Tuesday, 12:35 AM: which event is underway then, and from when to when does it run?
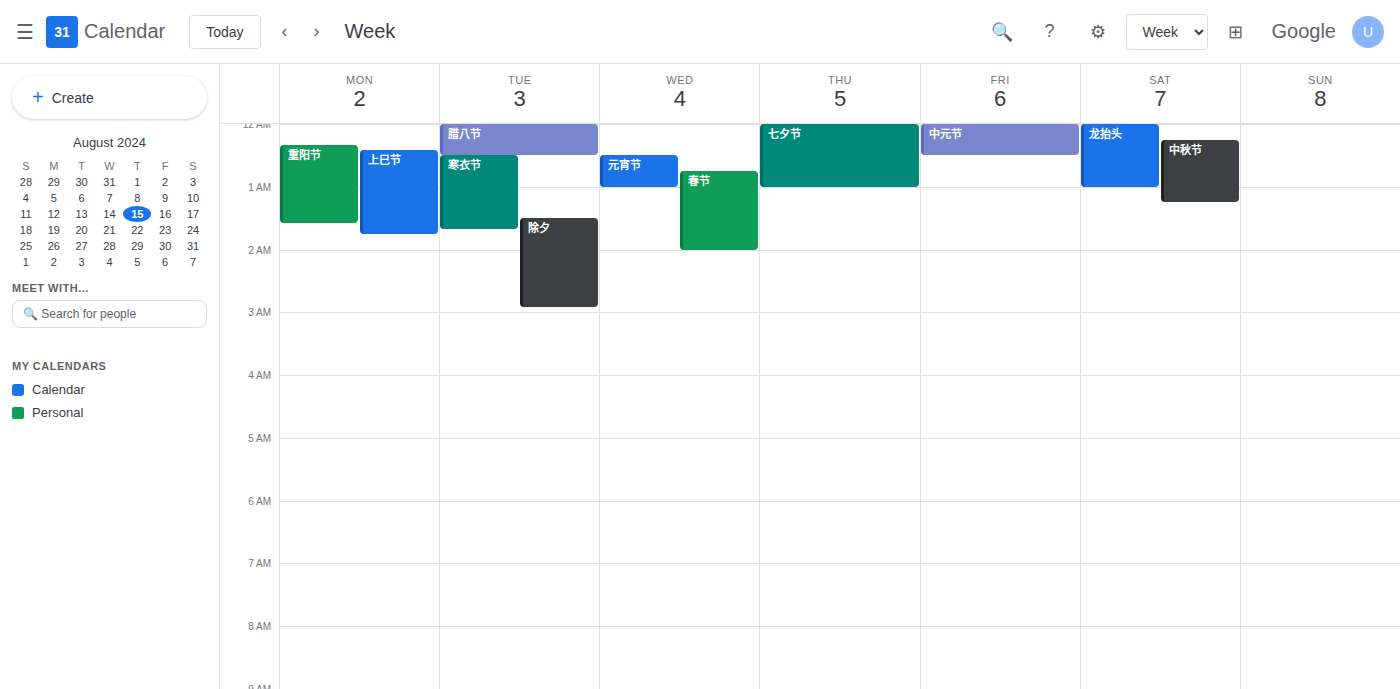
"寒衣节", 12:30 AM to 1:40 AM